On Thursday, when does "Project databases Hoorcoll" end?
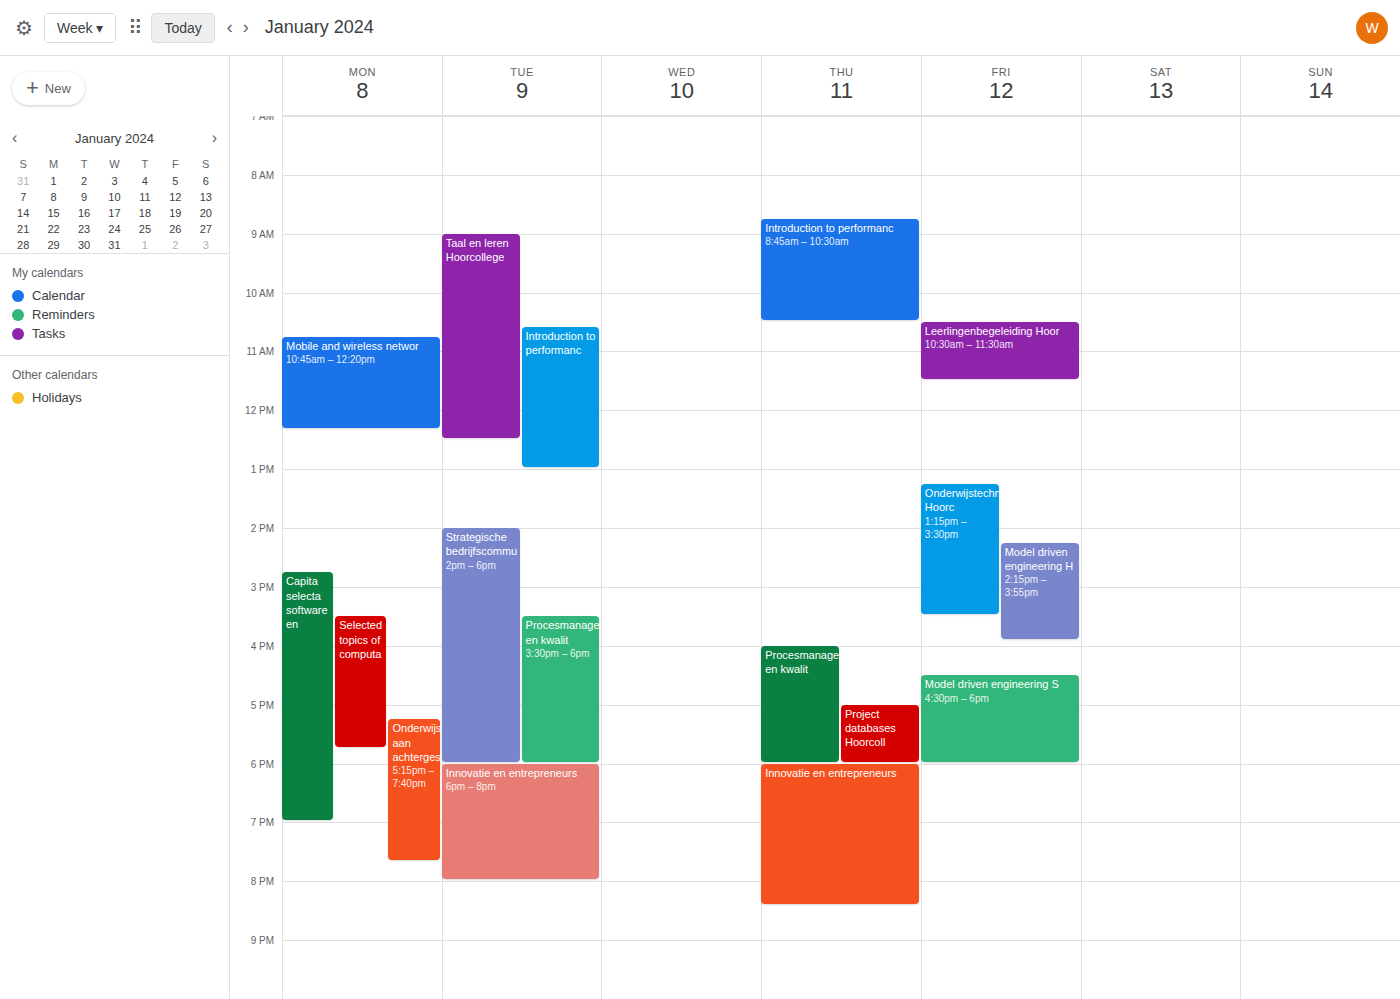
6:00 PM